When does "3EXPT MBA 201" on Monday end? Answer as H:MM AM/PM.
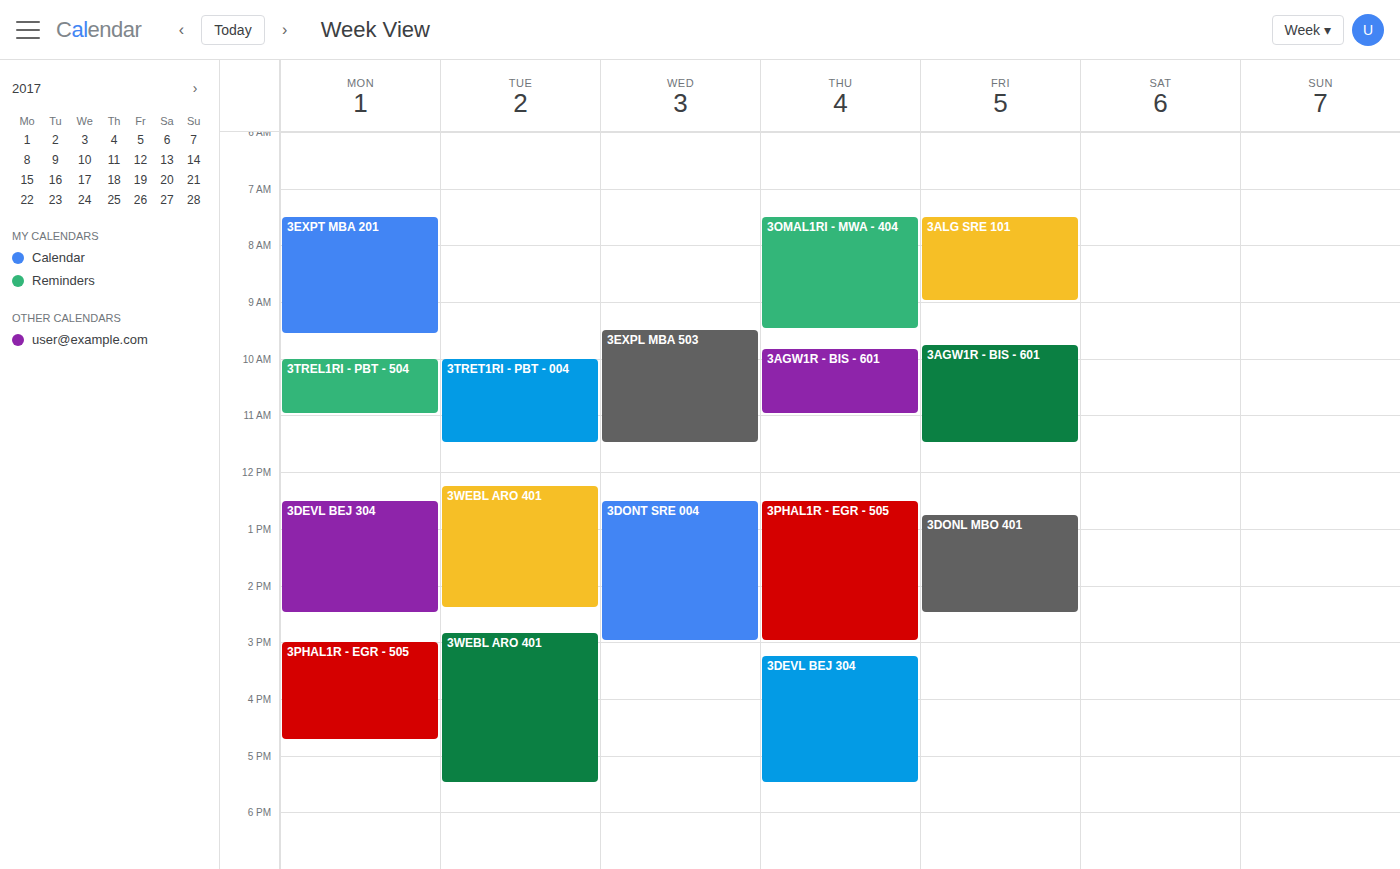
9:35 AM